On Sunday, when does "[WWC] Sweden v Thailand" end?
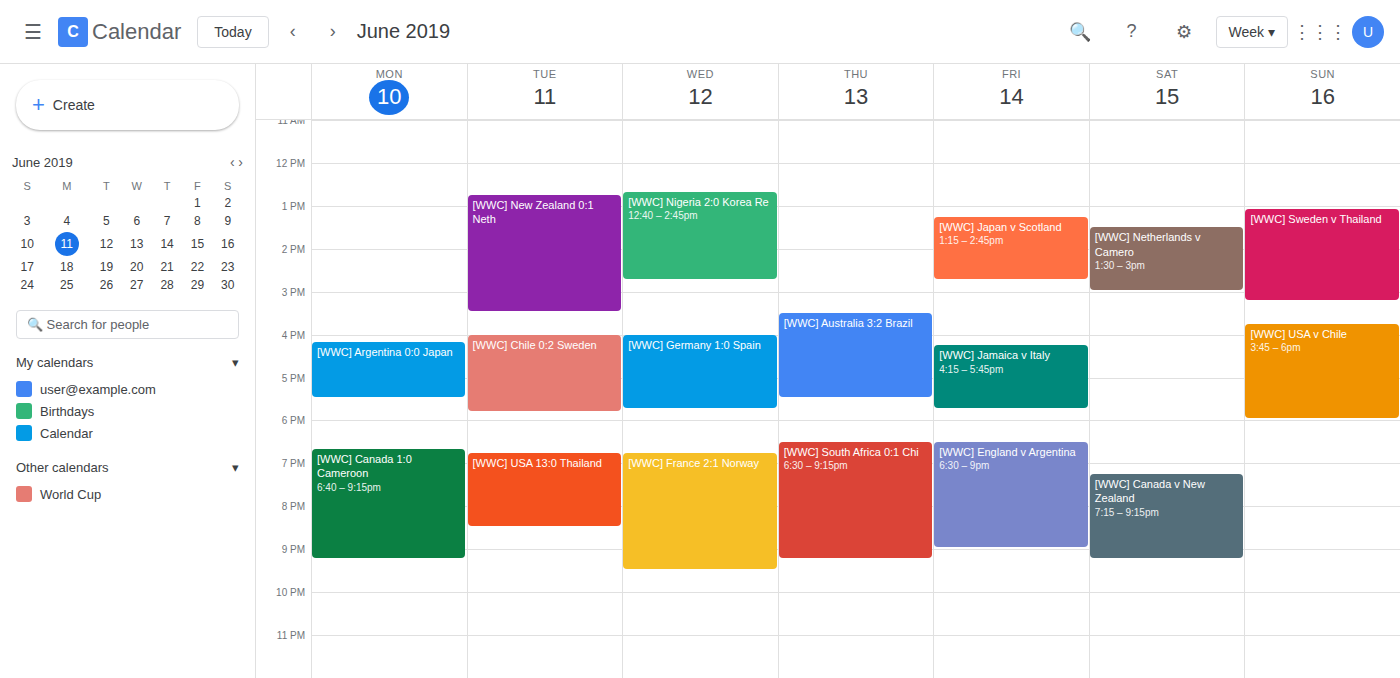
3:15 PM